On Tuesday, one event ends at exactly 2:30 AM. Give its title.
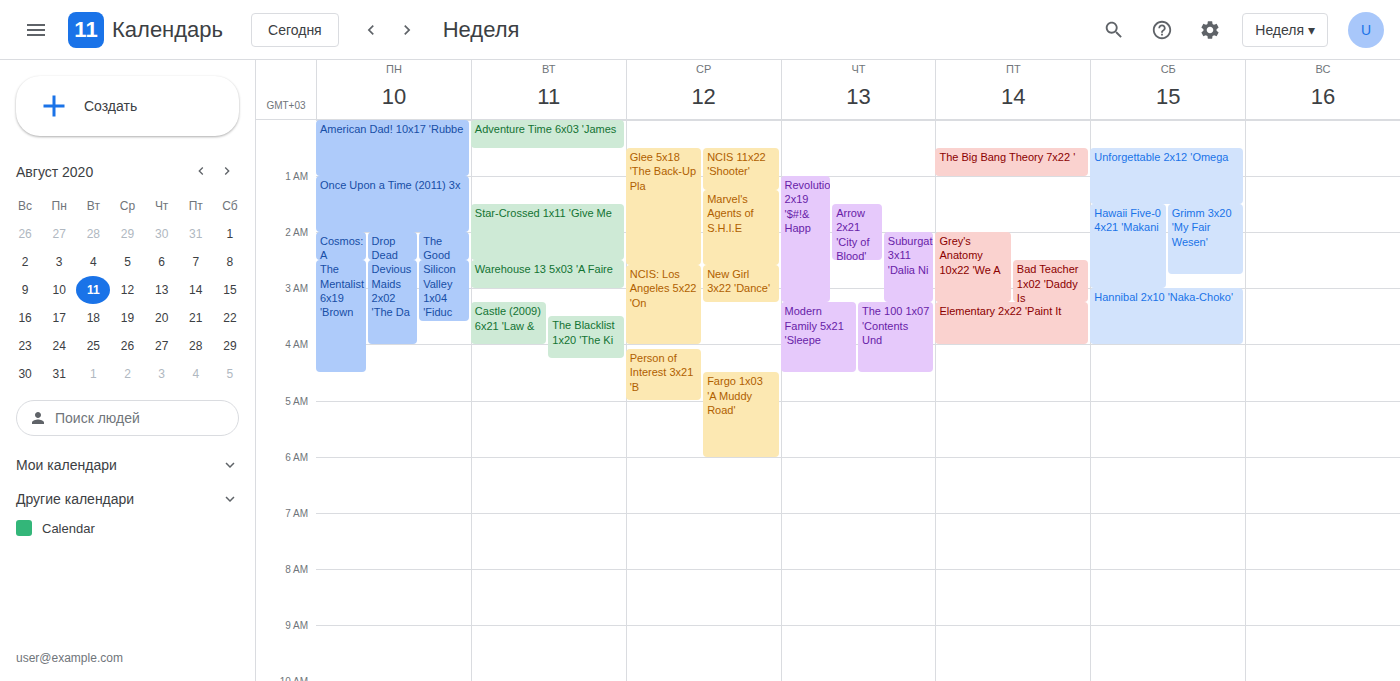
"Star-Crossed 1x11 'Give Me"